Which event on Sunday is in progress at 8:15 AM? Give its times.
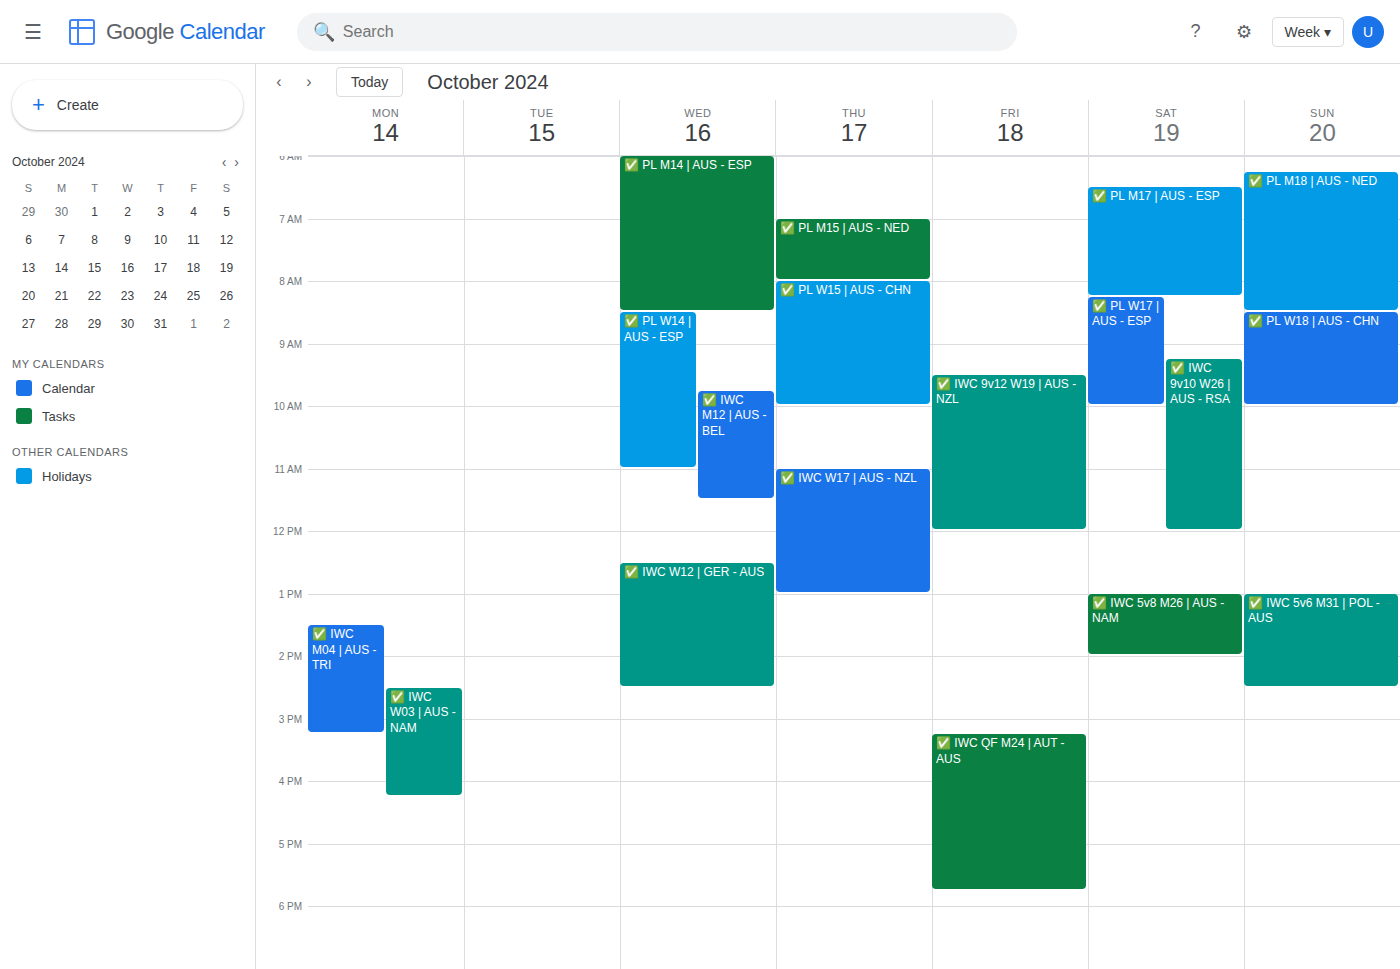
"✅ PL M18 | AUS - NED", 6:15 AM to 8:30 AM